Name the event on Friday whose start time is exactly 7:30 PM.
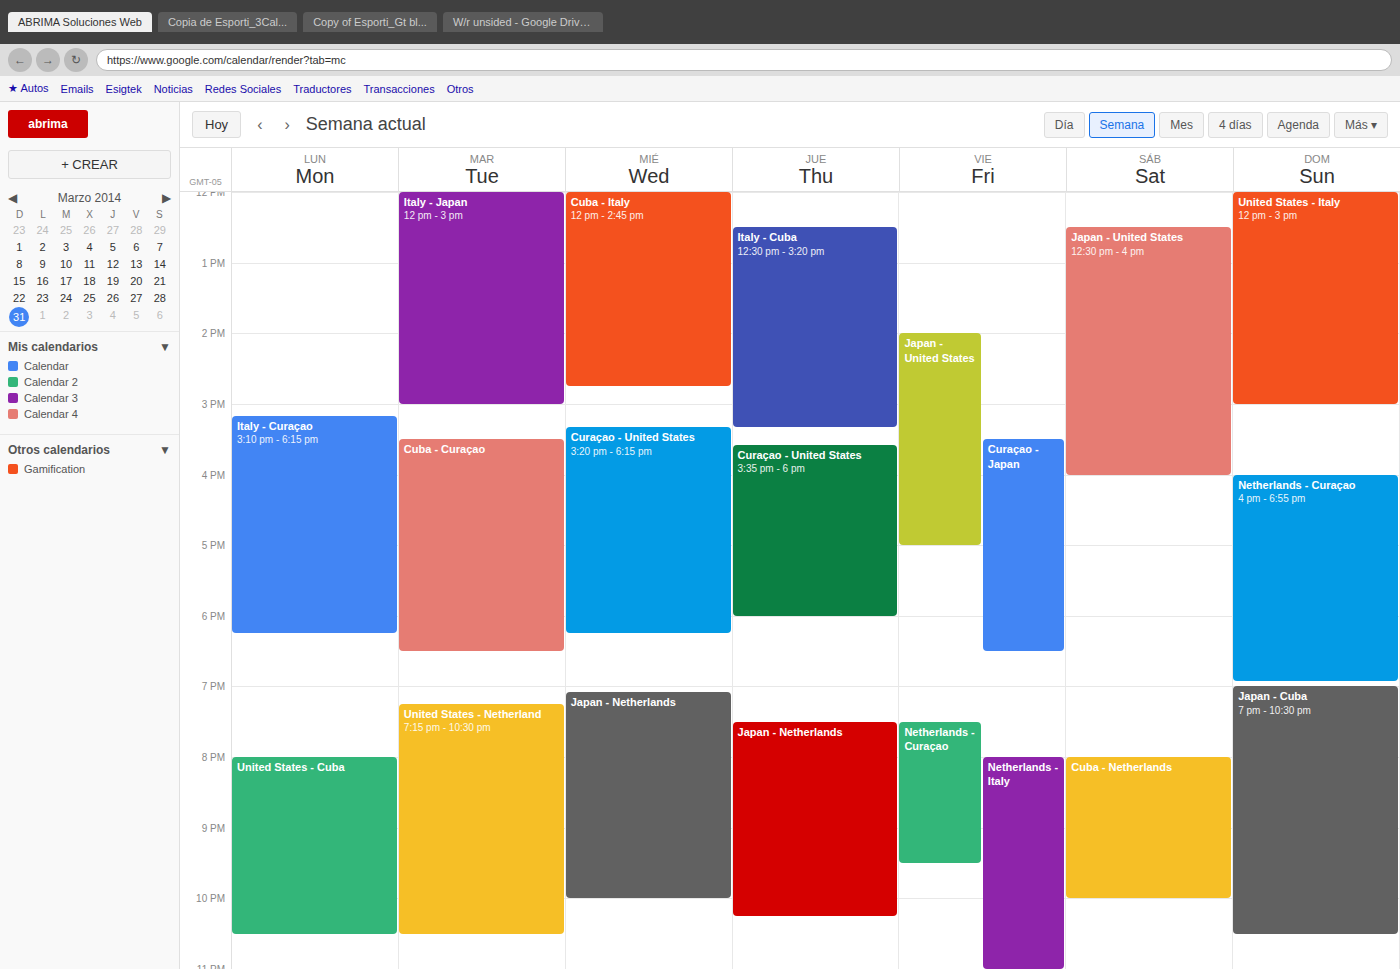
"Netherlands - Curaçao"